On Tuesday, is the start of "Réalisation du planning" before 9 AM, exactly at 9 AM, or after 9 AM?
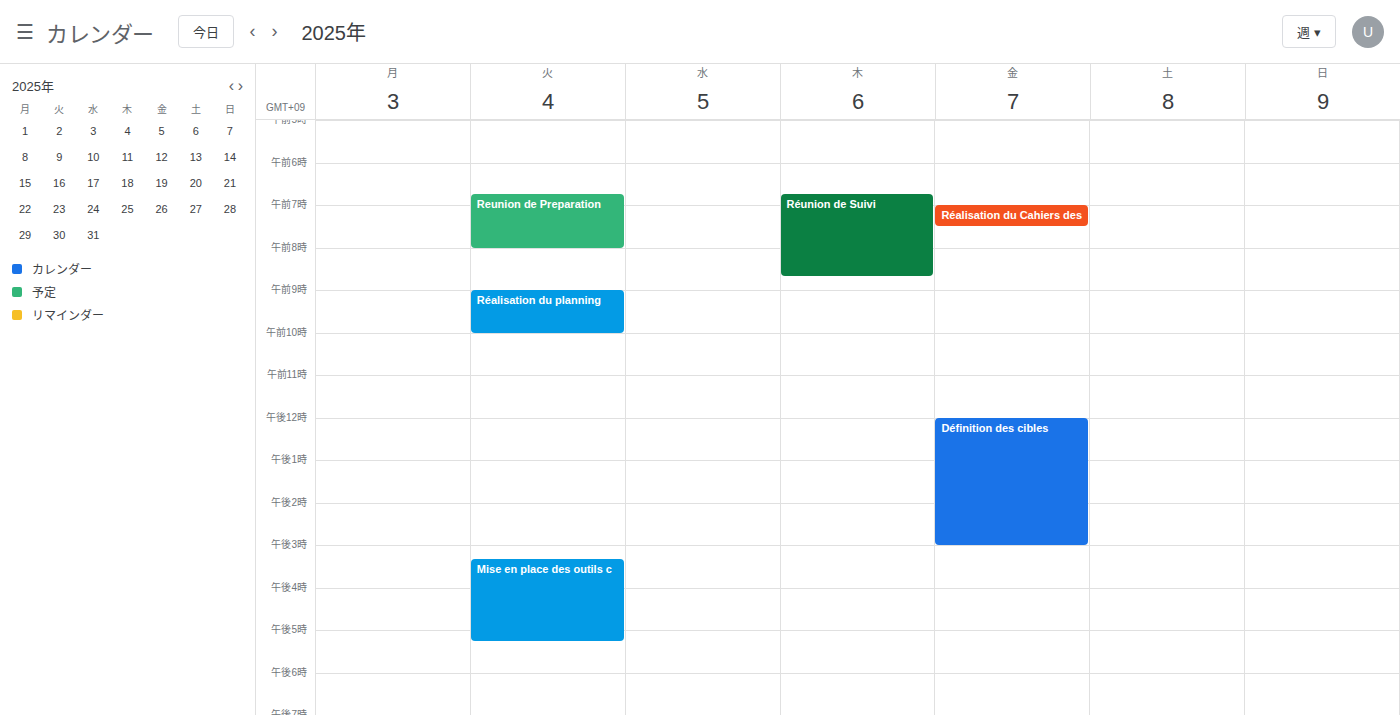
9:00 AM -- exactly at 9 AM, on the 9 AM line.